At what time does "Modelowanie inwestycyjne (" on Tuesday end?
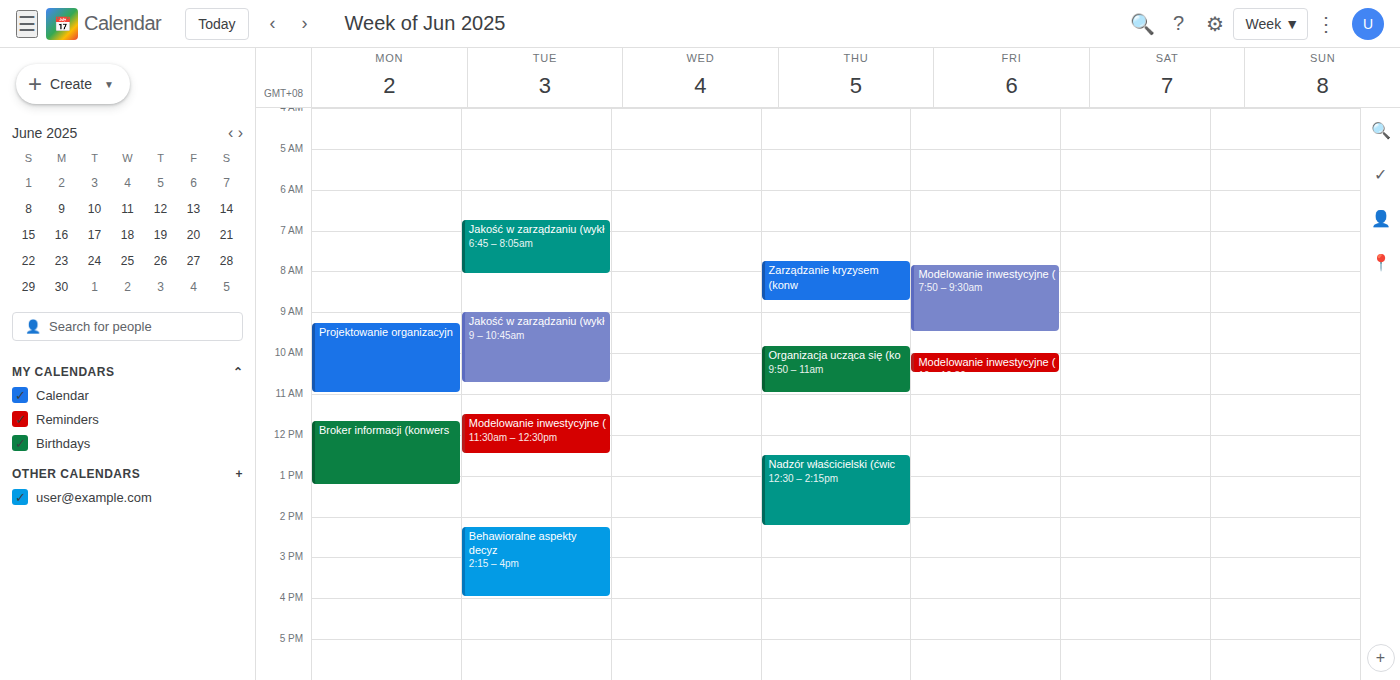
12:30 PM